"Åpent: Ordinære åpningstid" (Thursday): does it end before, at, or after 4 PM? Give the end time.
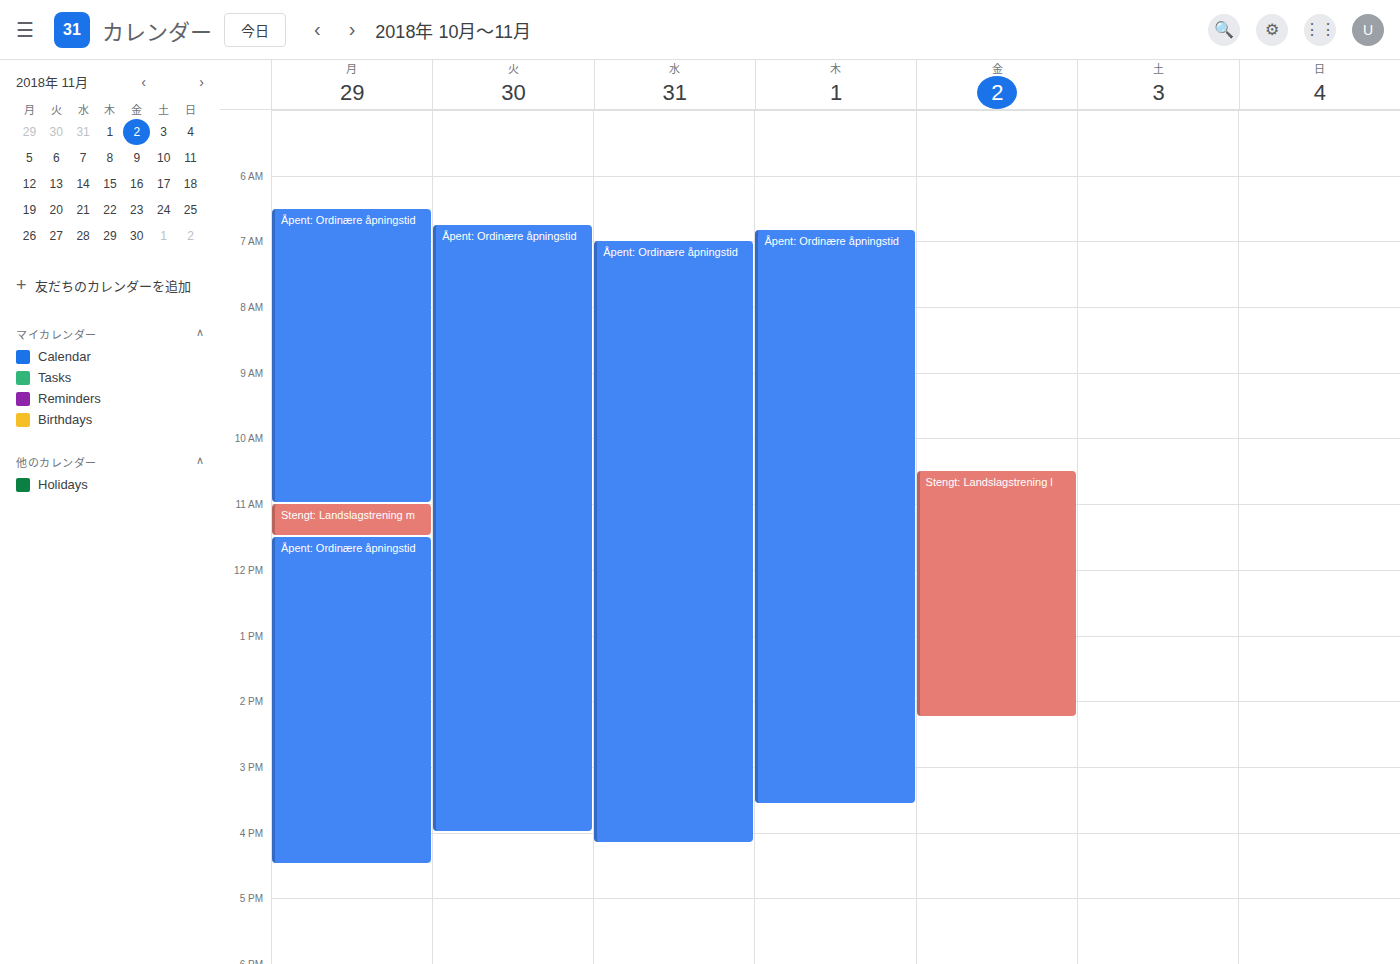
3:35 PM -- before 4 PM, 25 minutes above the 4 PM line.